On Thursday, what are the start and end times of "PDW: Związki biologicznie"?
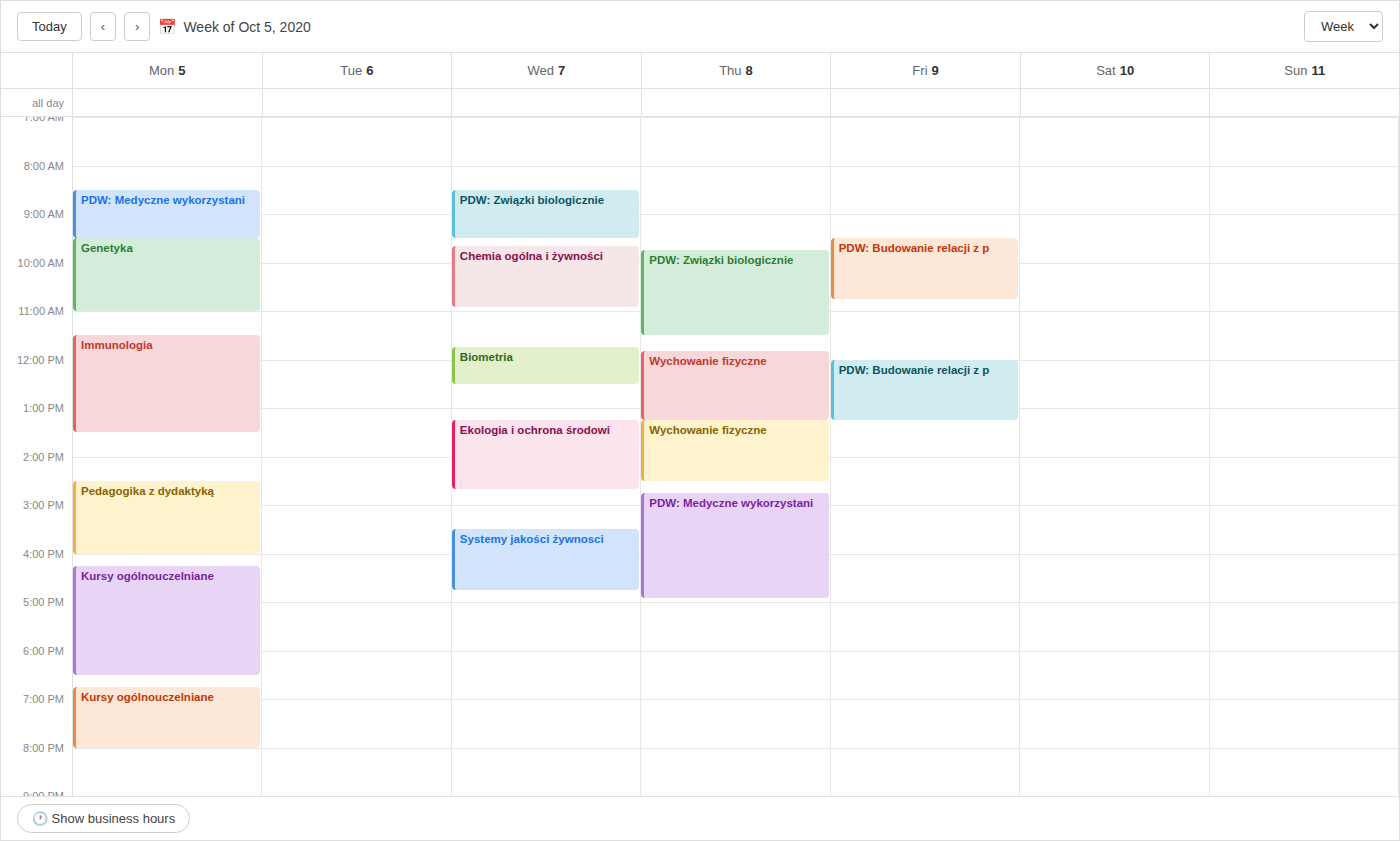
9:45 AM to 11:30 AM